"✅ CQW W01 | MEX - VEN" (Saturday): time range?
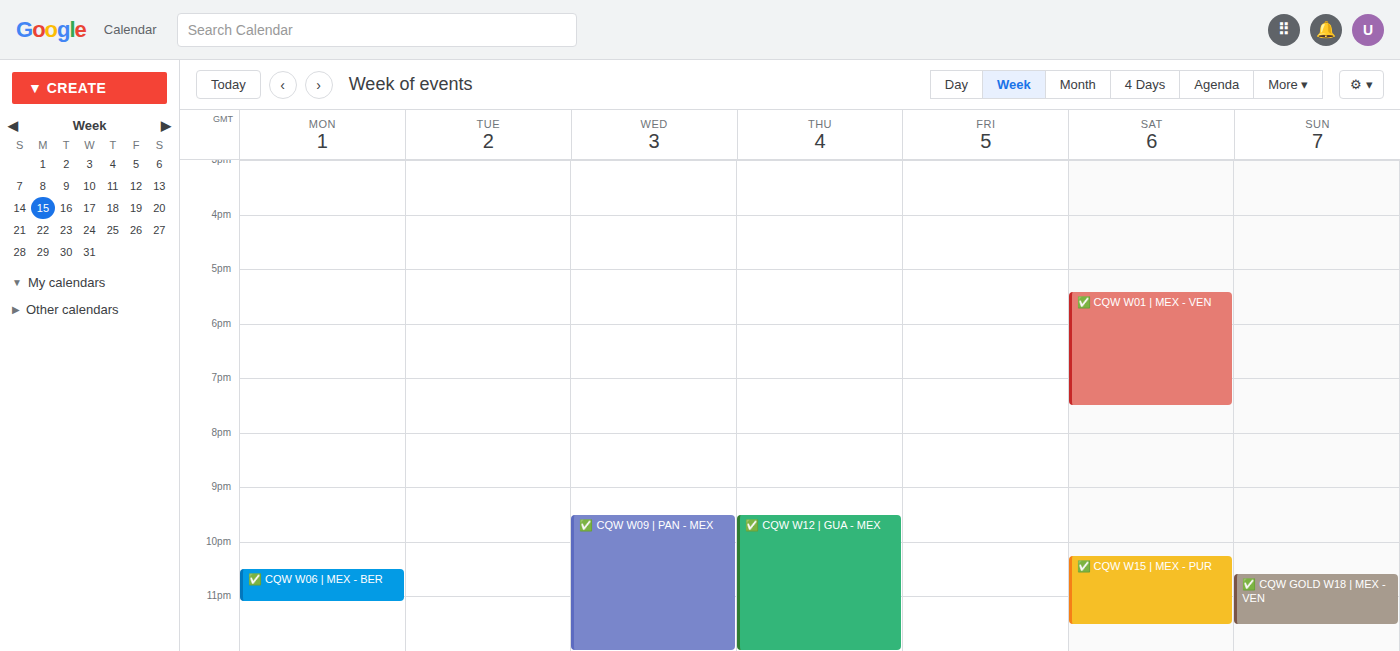
5:25 PM to 7:30 PM